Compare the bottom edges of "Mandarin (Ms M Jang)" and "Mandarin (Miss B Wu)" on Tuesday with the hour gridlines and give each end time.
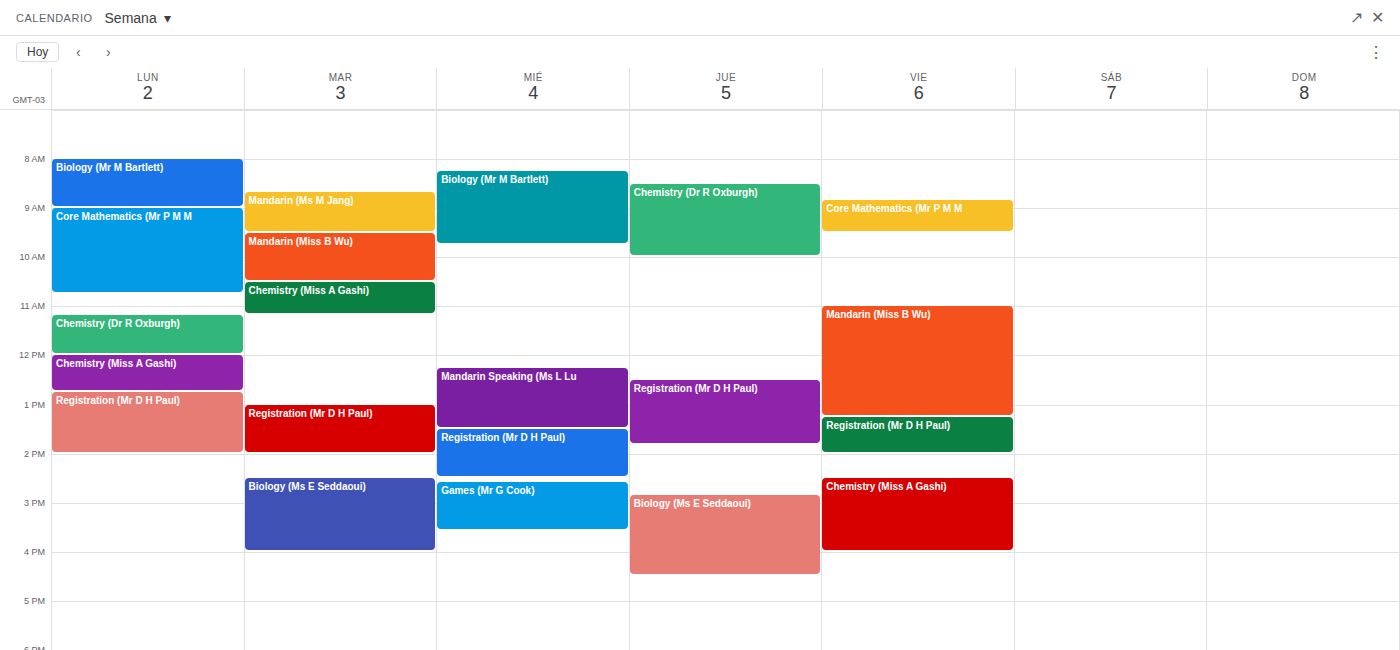
"Mandarin (Ms M Jang)": 09:30, halfway between the 09:00 and 10:00 lines. "Mandarin (Miss B Wu)": 10:30, halfway between the 10:00 and 11:00 lines.